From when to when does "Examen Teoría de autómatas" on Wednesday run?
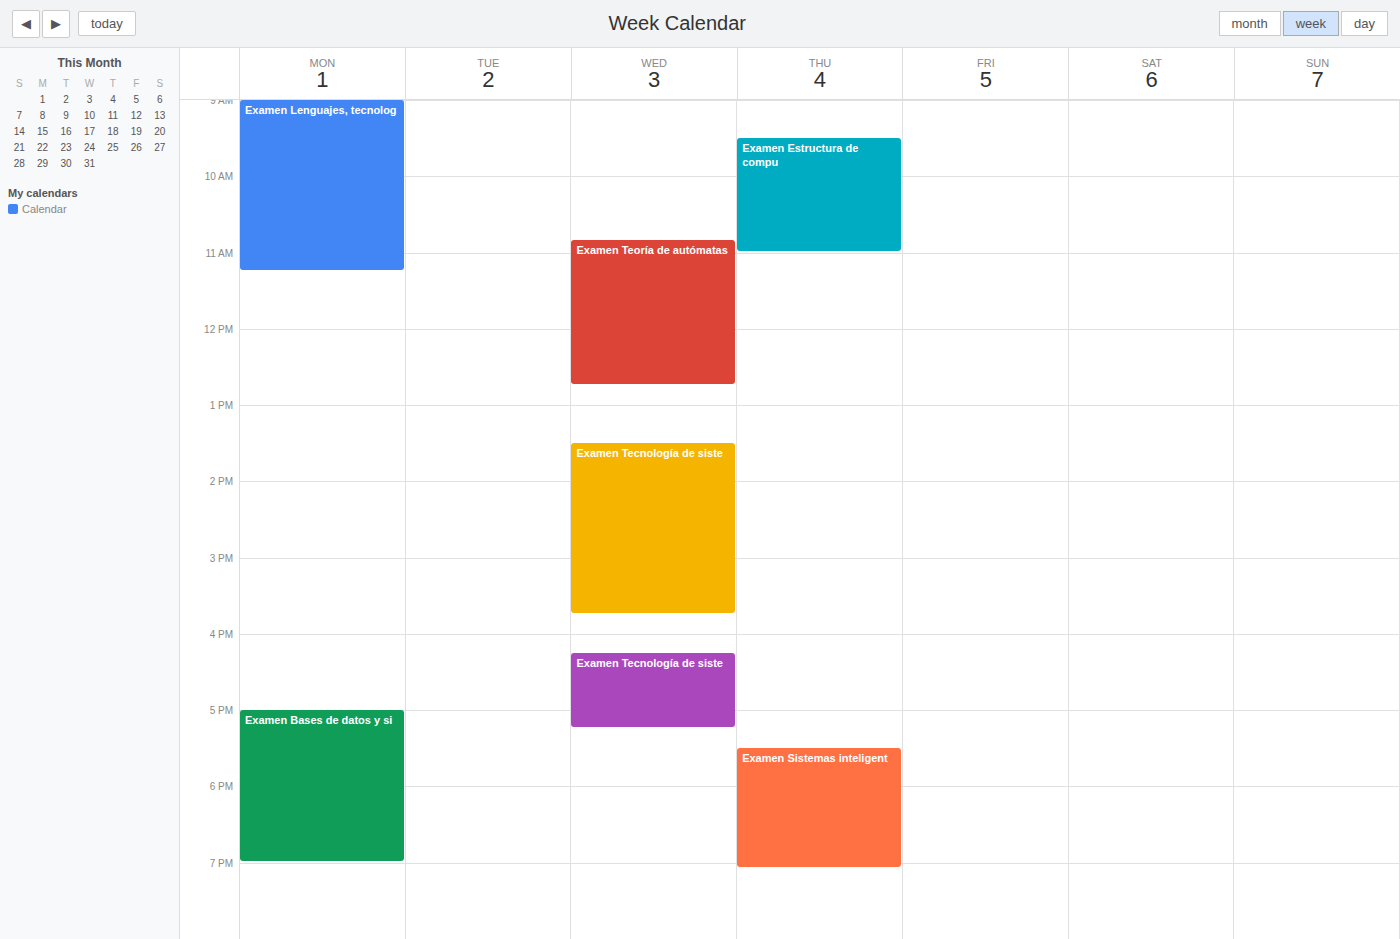
10:50 AM to 12:45 PM